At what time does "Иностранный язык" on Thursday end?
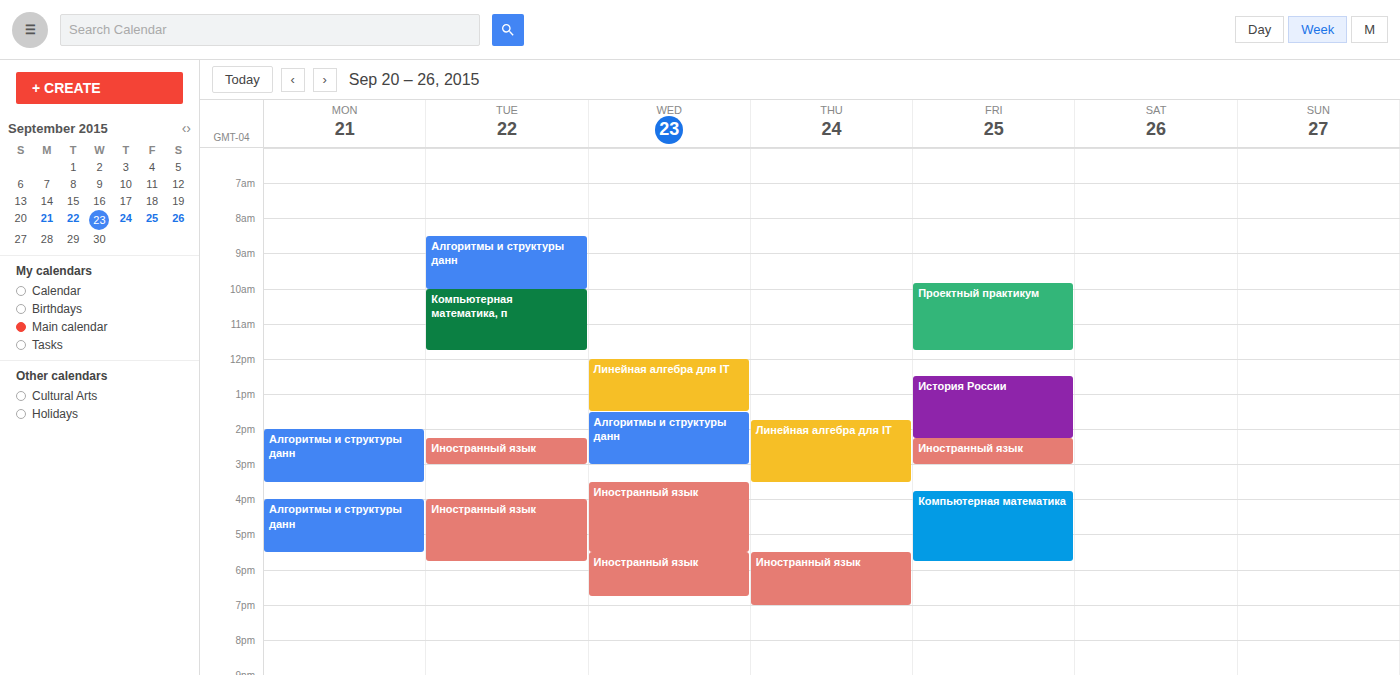
7:00 PM